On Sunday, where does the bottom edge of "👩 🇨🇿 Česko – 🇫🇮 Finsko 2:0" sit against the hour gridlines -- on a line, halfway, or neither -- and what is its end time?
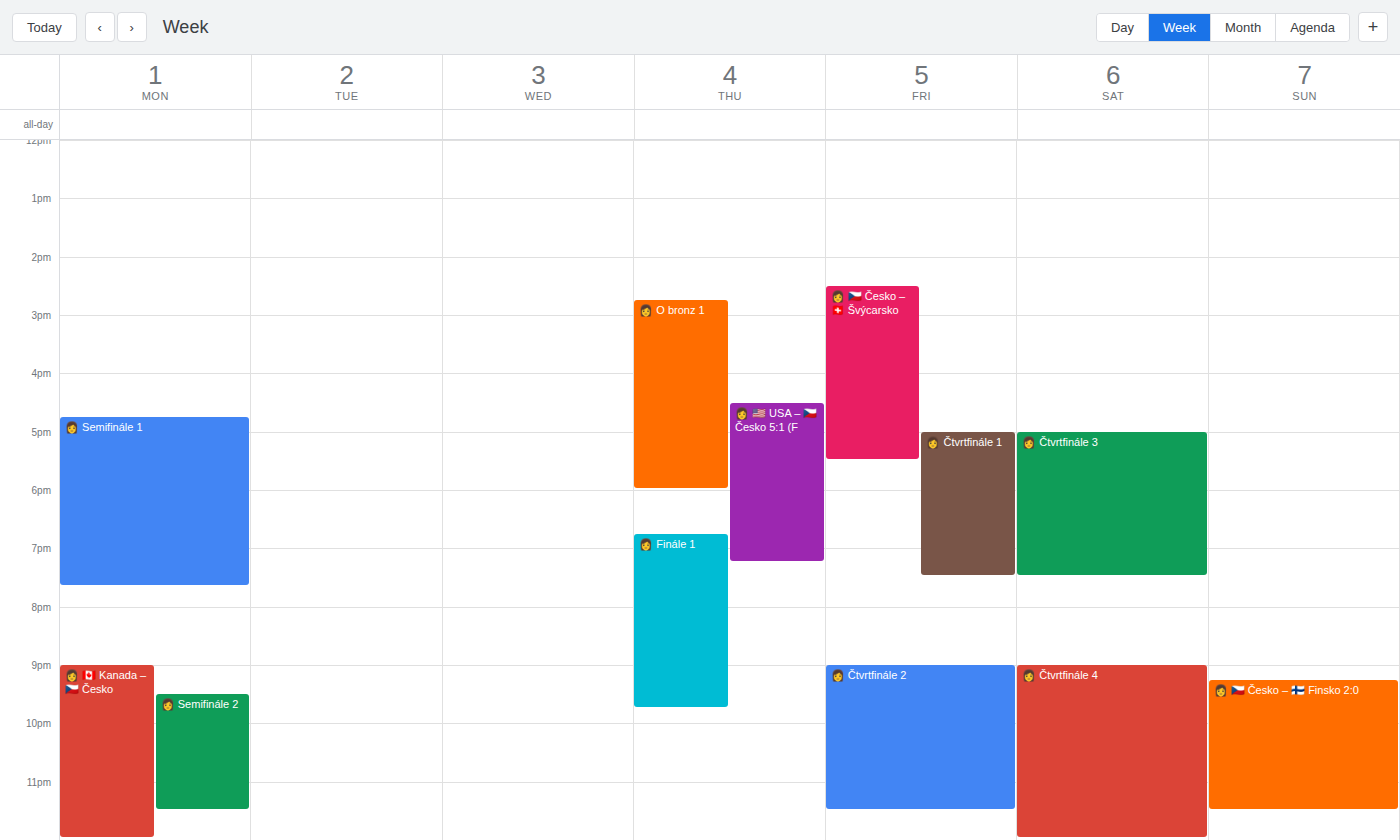
11:30 PM -- halfway between the 11 PM and 12 AM lines.